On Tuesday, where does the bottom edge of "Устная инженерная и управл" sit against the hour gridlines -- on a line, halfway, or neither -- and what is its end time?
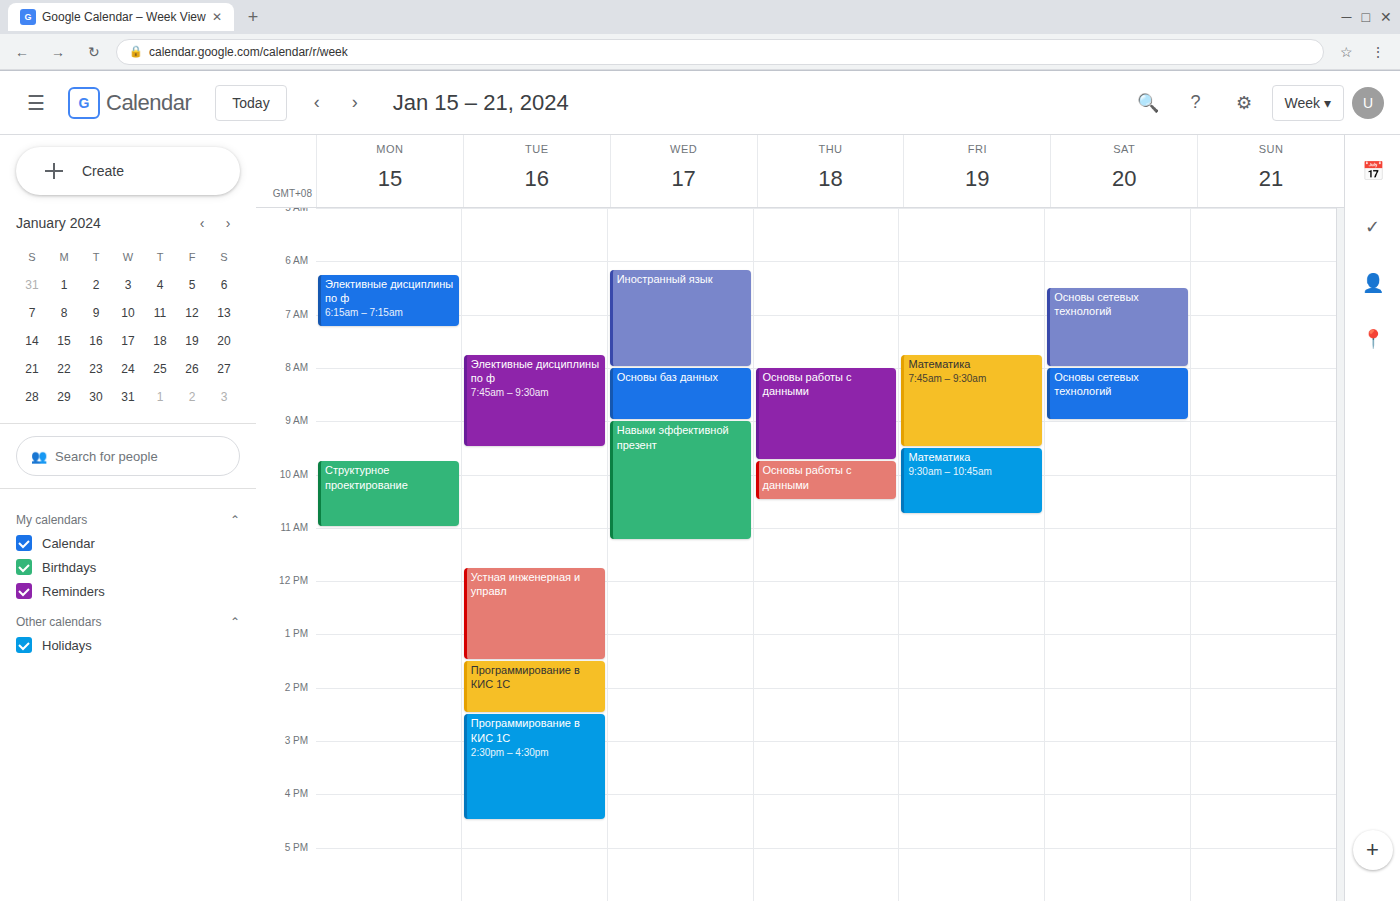
1:30 PM -- halfway between the 1 PM and 2 PM lines.